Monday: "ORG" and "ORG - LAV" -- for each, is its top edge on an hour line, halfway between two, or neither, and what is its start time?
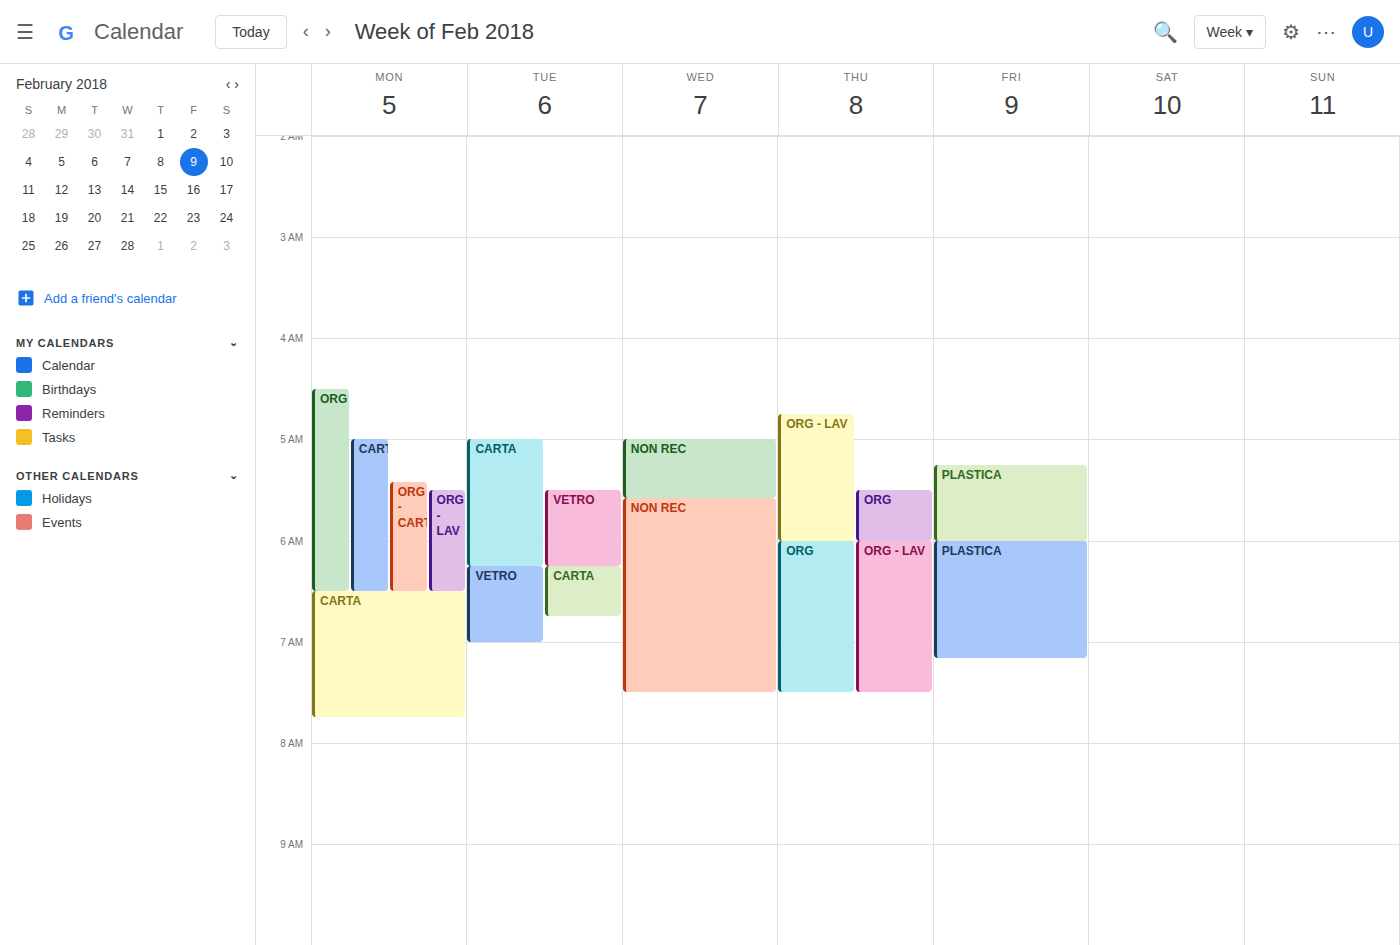
"ORG": 4:30 AM, halfway between the 4 AM and 5 AM lines. "ORG - LAV": 5:30 AM, halfway between the 5 AM and 6 AM lines.